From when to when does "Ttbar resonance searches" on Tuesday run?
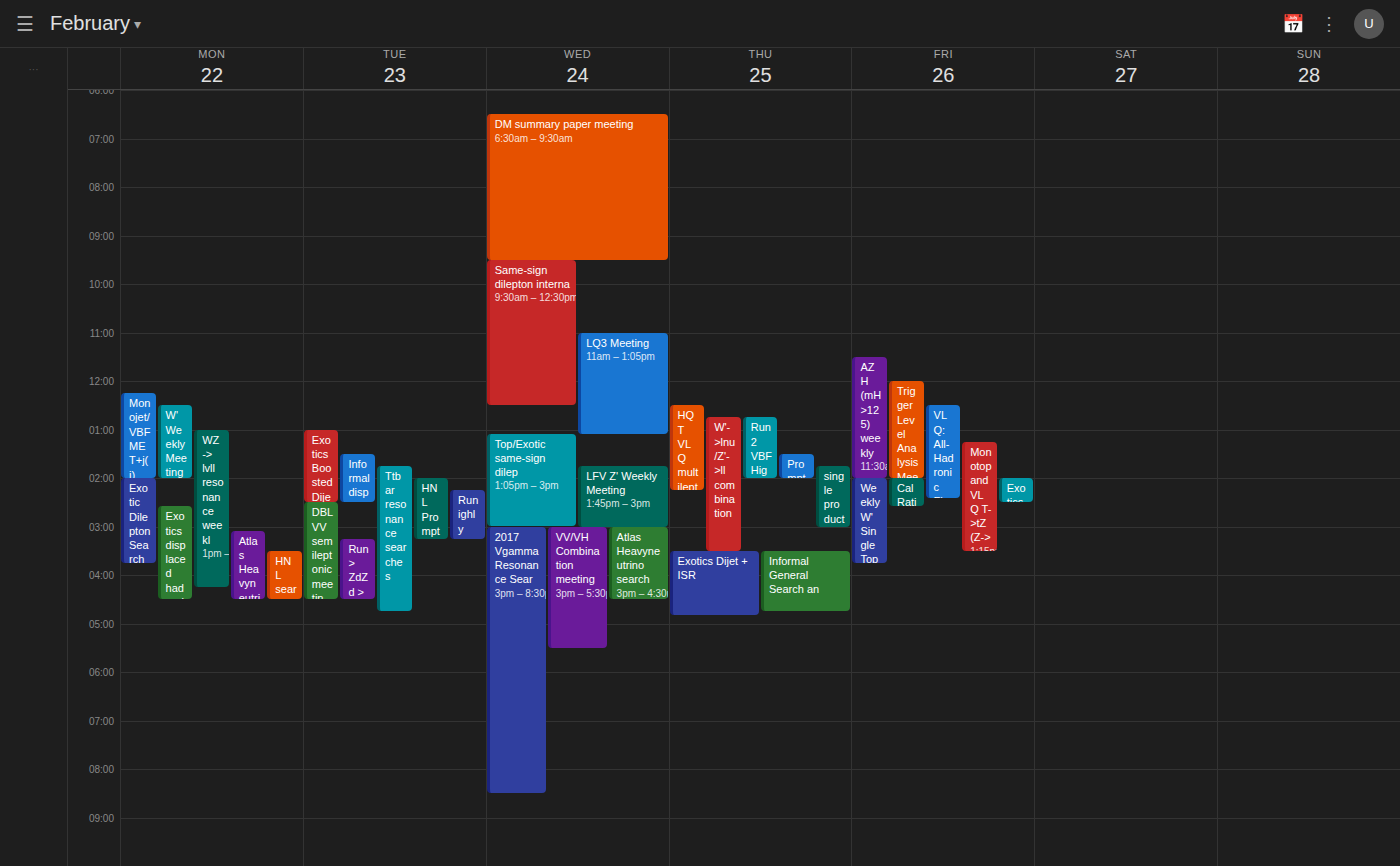
13:45 to 16:45